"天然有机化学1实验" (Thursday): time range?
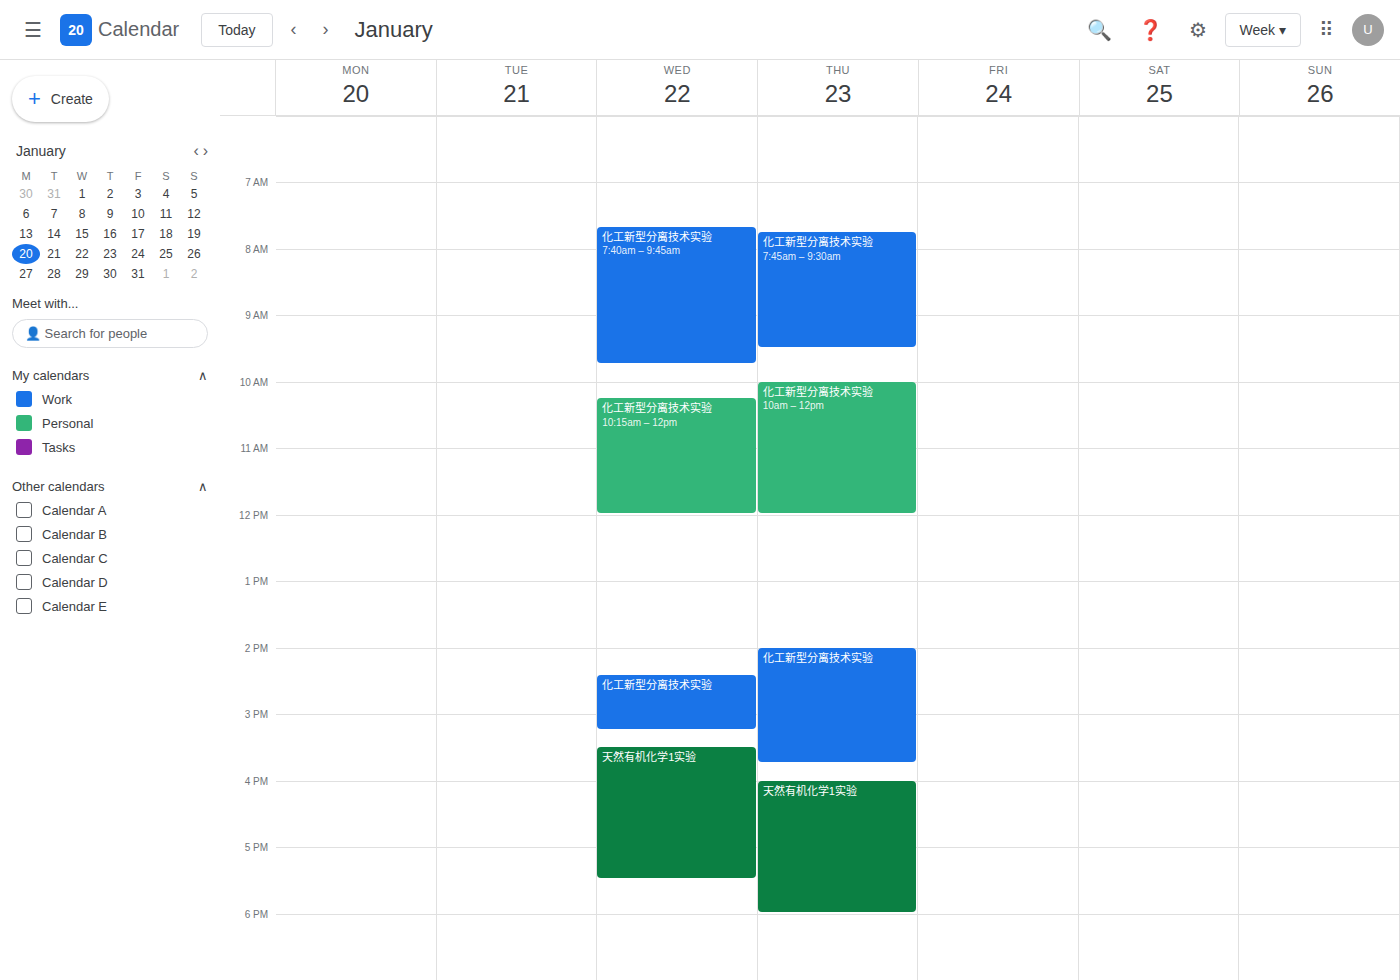
4:00 PM to 6:00 PM